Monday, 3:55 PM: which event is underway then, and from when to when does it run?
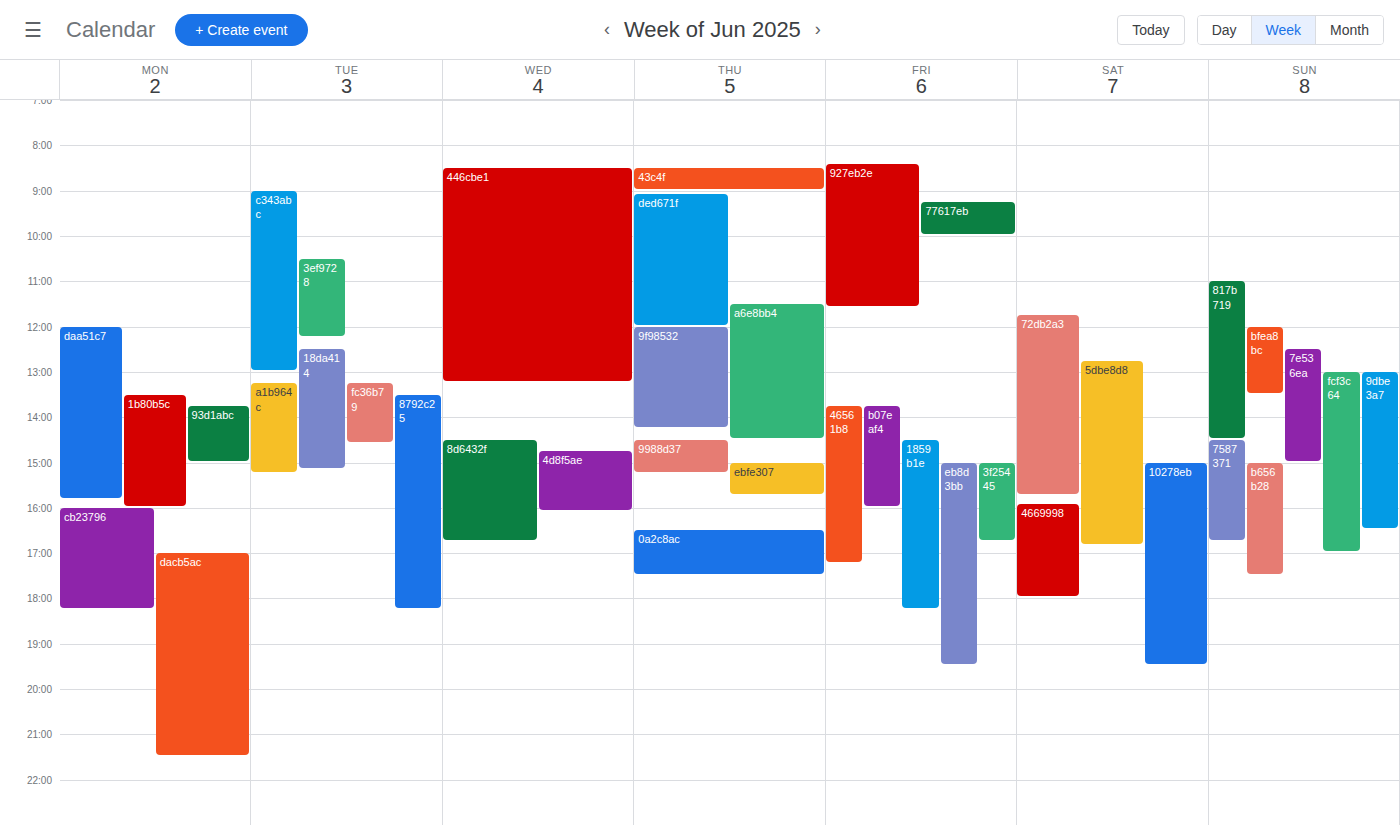
"1b80b5c", 1:30 PM to 4:00 PM